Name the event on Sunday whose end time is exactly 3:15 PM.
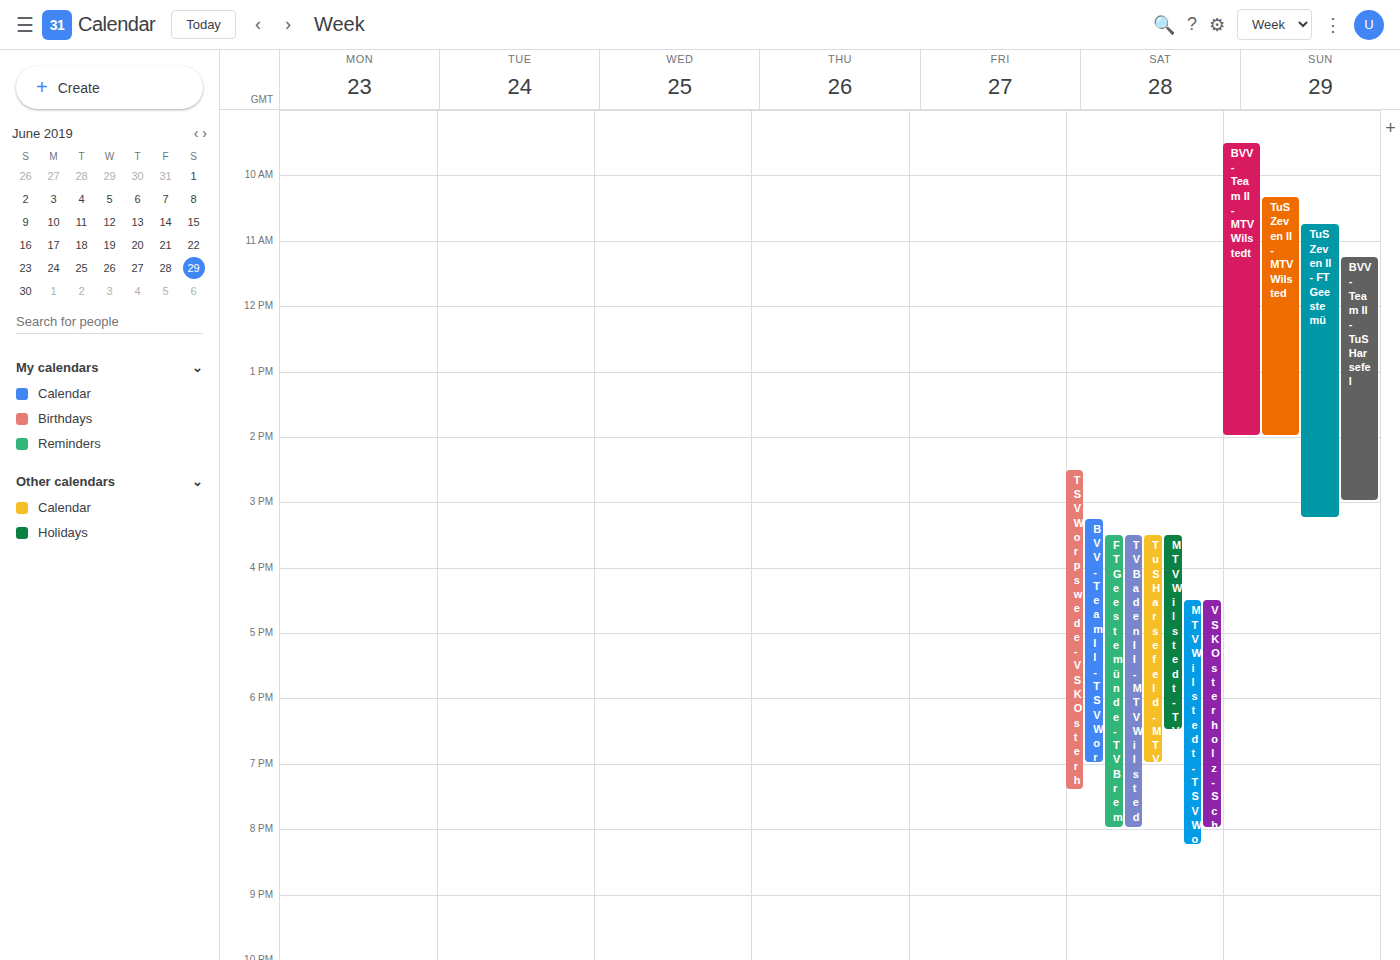
"TuS Zeven II - FT Geestemü"